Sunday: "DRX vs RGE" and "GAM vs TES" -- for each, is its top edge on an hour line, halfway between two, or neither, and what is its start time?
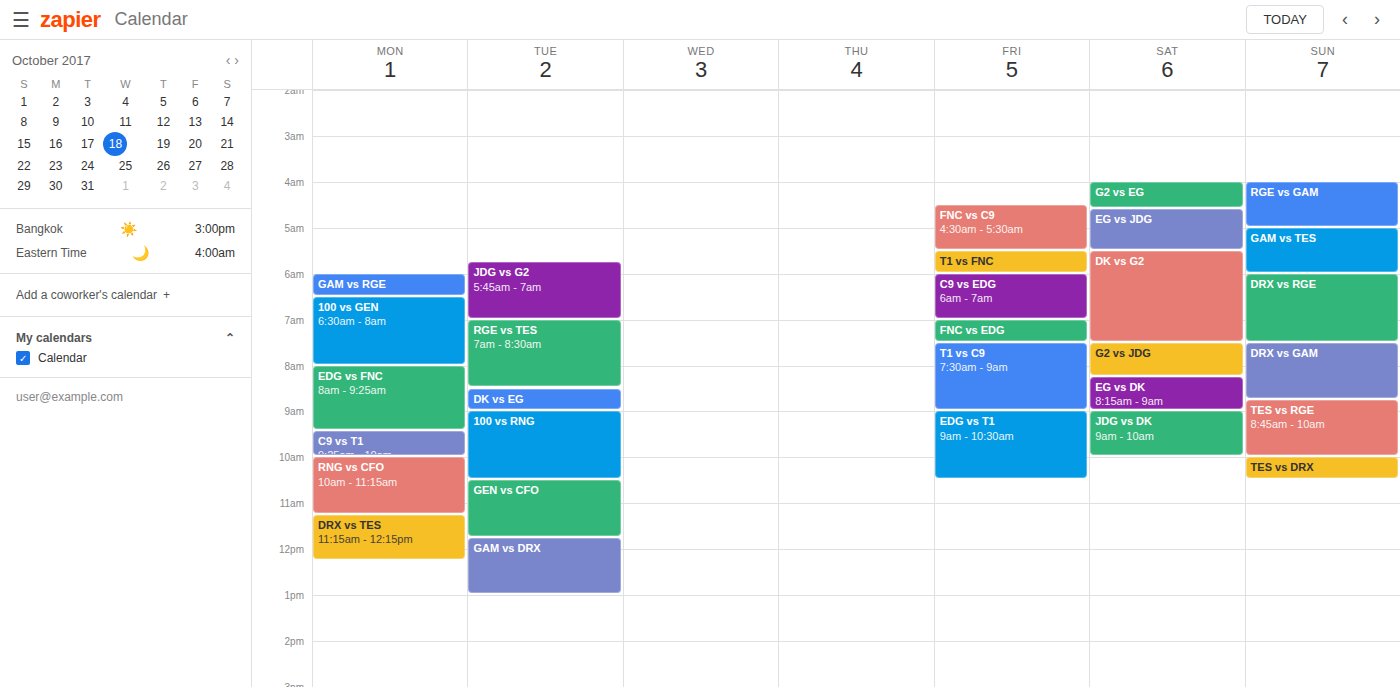
"DRX vs RGE": 6:00 AM, exactly on the 6 AM line. "GAM vs TES": 5:00 AM, exactly on the 5 AM line.